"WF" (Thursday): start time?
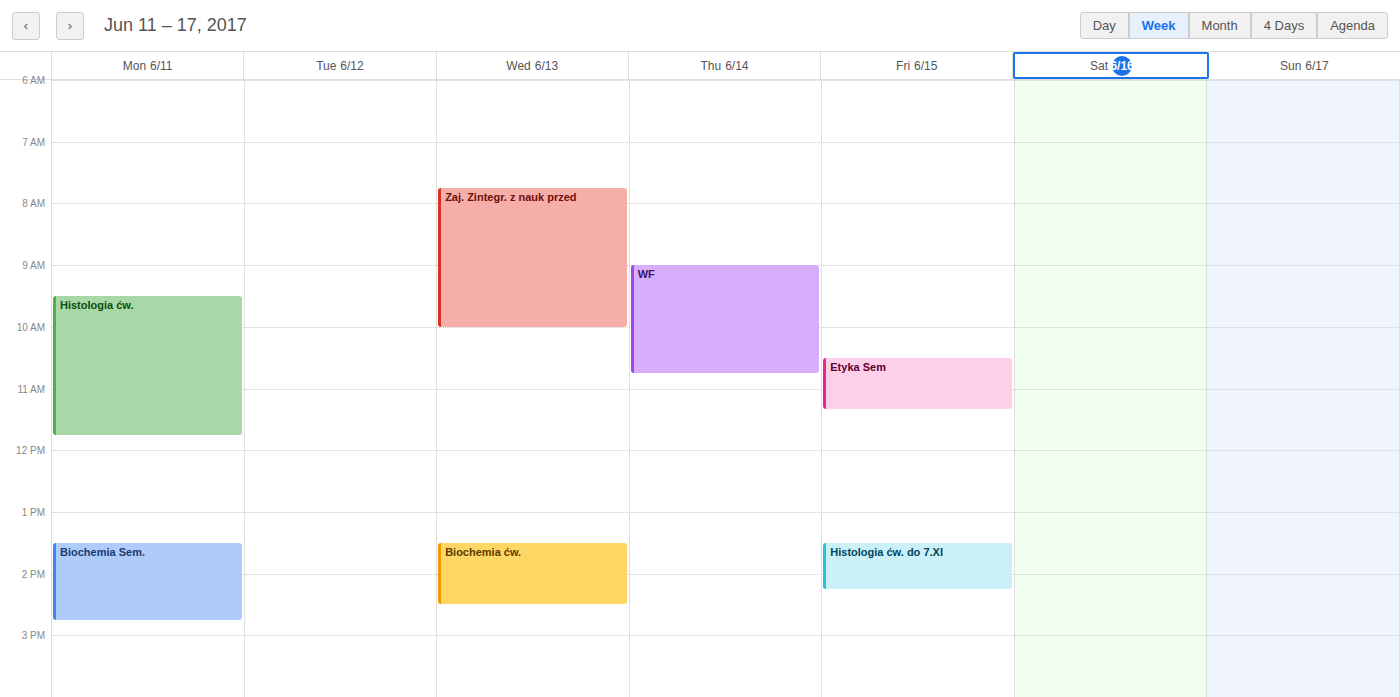
9:00 AM